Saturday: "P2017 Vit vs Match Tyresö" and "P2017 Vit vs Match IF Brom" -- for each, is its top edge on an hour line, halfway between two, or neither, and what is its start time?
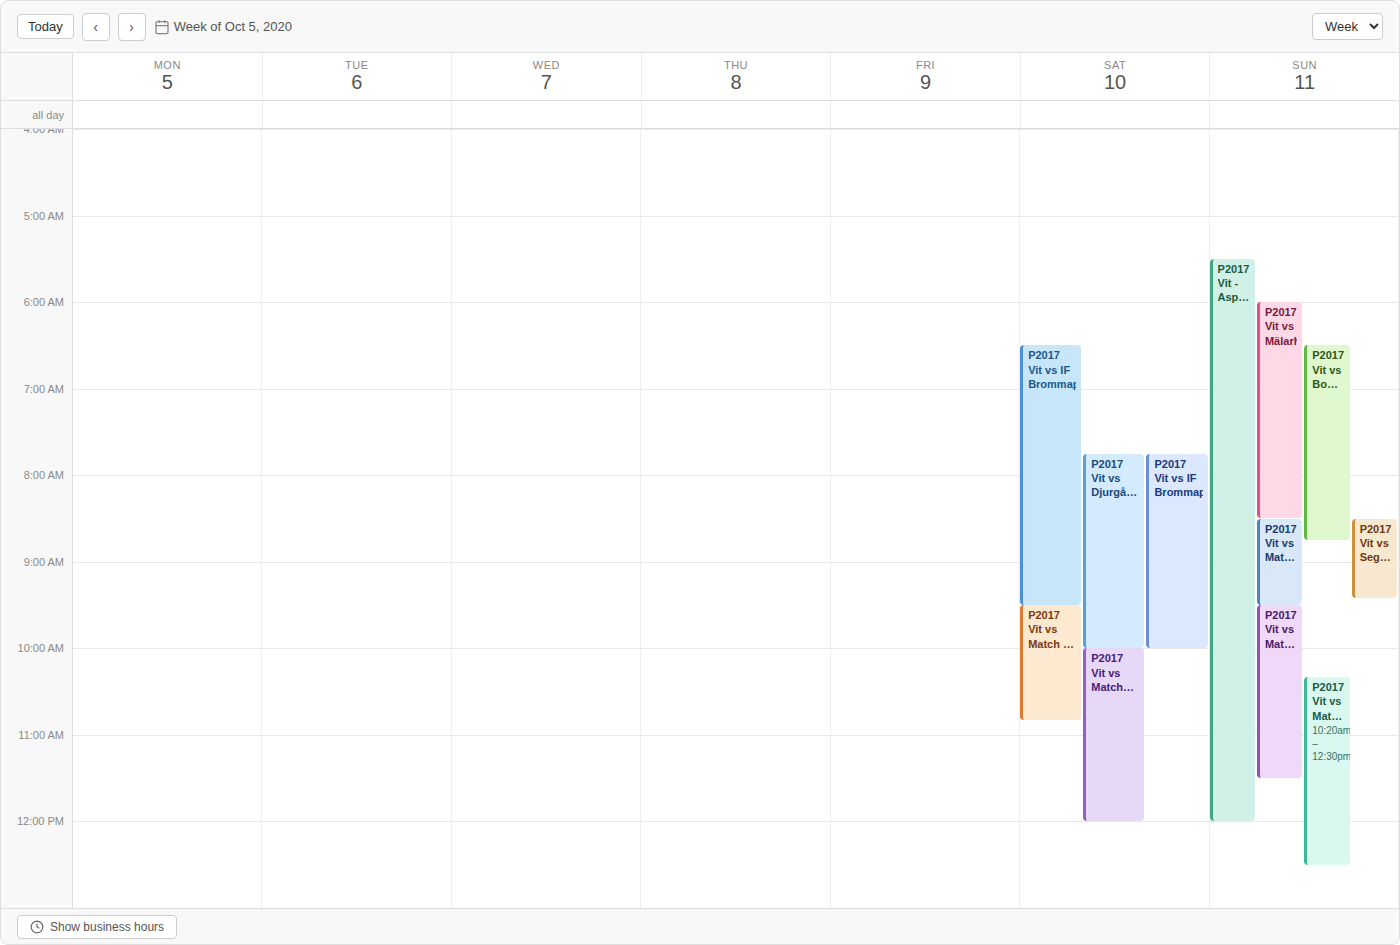
"P2017 Vit vs Match Tyresö": 10:00 AM, exactly on the 10 AM line. "P2017 Vit vs Match IF Brom": 9:30 AM, halfway between the 9 AM and 10 AM lines.